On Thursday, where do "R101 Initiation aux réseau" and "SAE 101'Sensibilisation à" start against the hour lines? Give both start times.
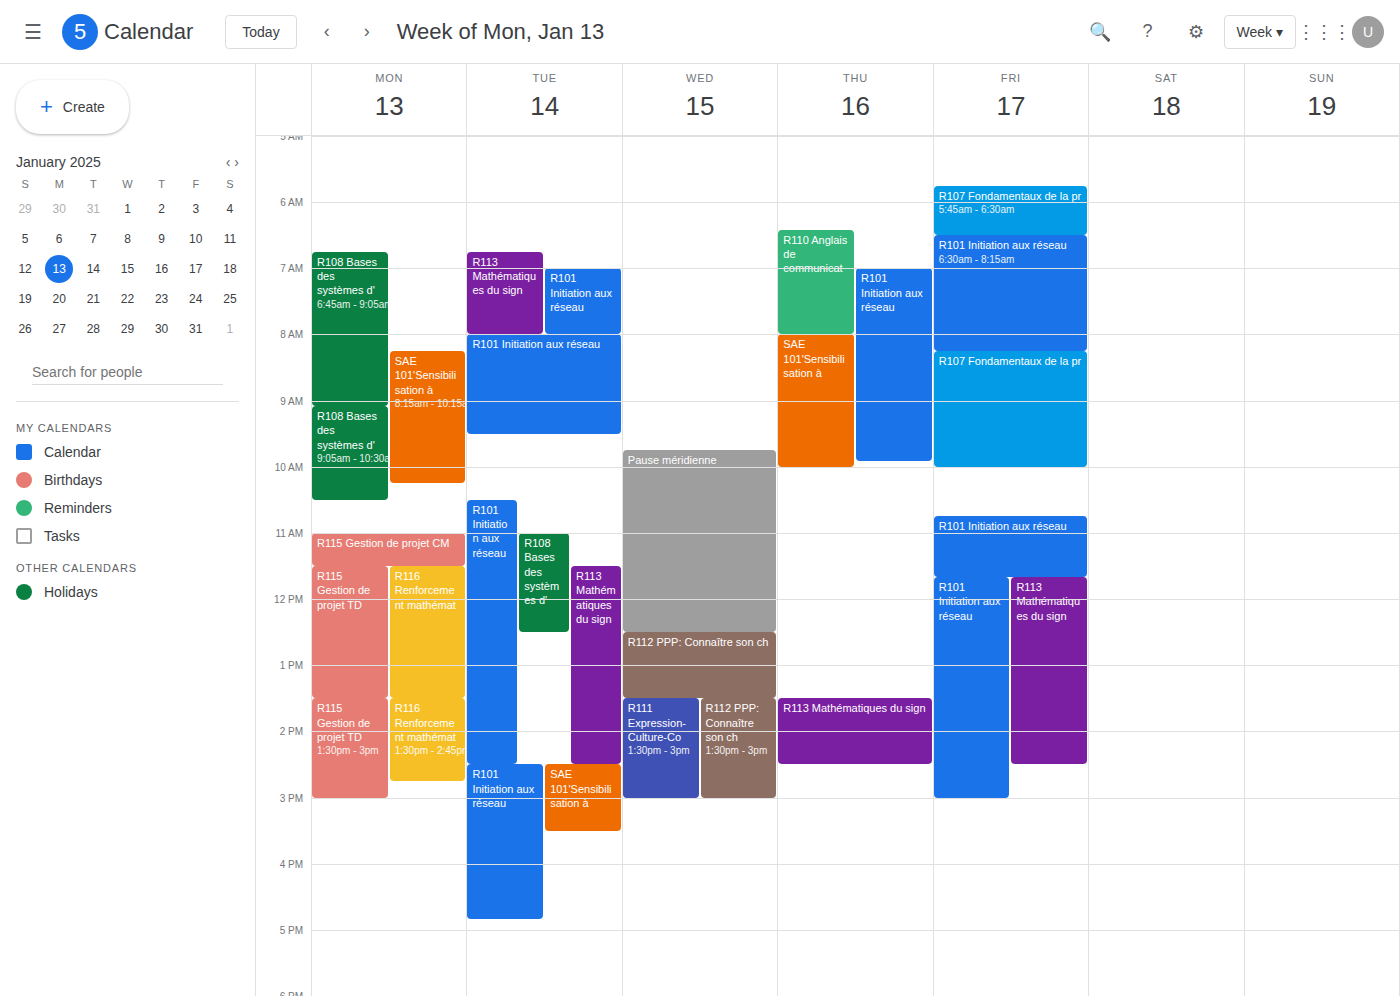
"R101 Initiation aux réseau": 07:00, exactly on the 07:00 line. "SAE 101'Sensibilisation à": 08:00, exactly on the 08:00 line.